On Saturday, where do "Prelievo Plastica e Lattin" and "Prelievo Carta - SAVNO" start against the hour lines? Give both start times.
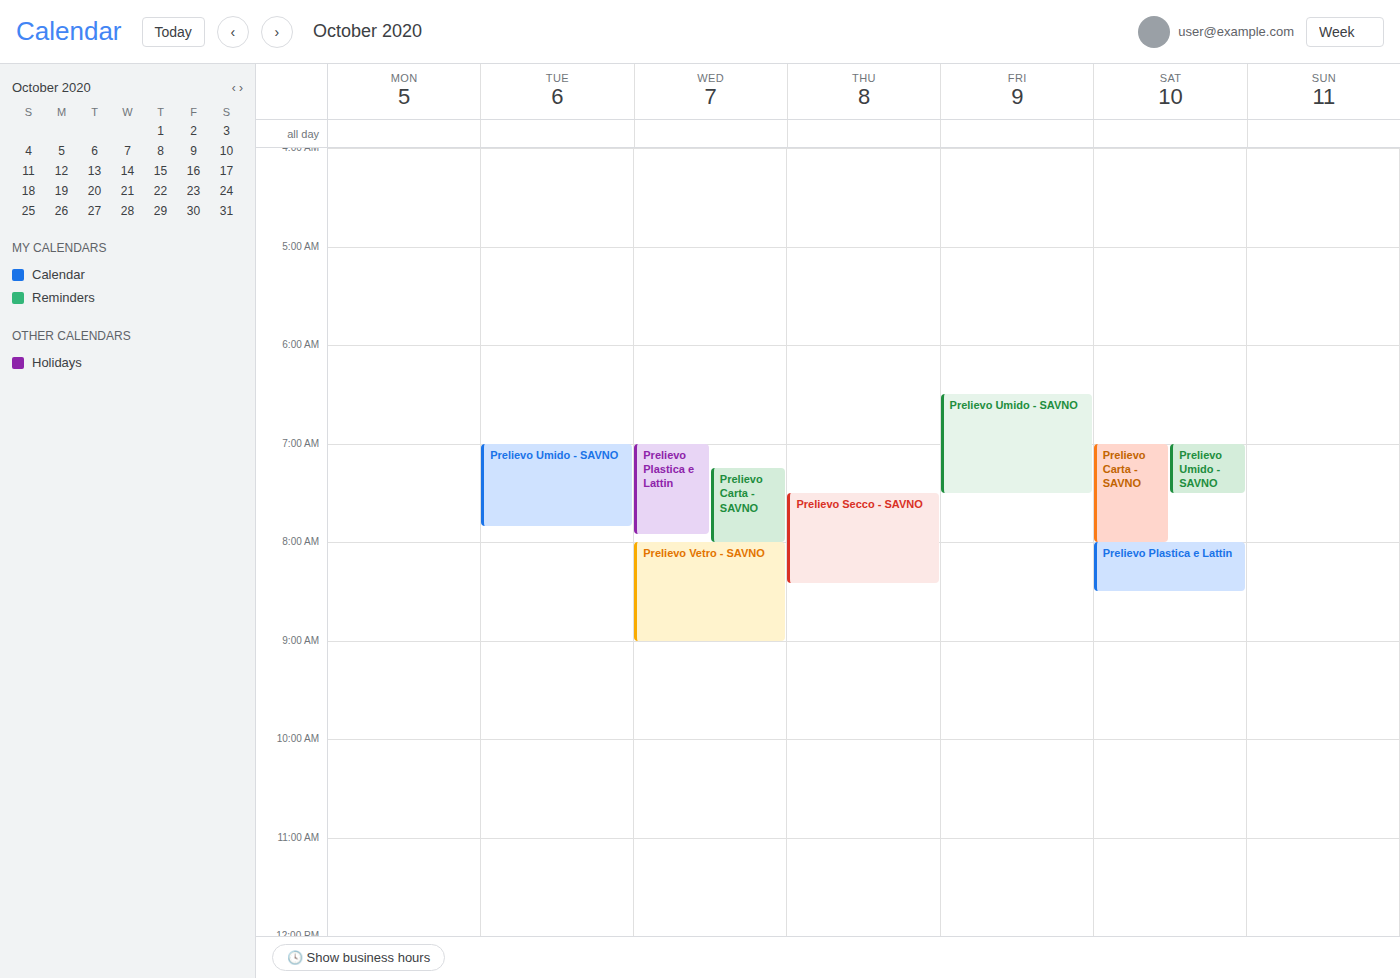
"Prelievo Plastica e Lattin": 08:00, exactly on the 08:00 line. "Prelievo Carta - SAVNO": 07:00, exactly on the 07:00 line.